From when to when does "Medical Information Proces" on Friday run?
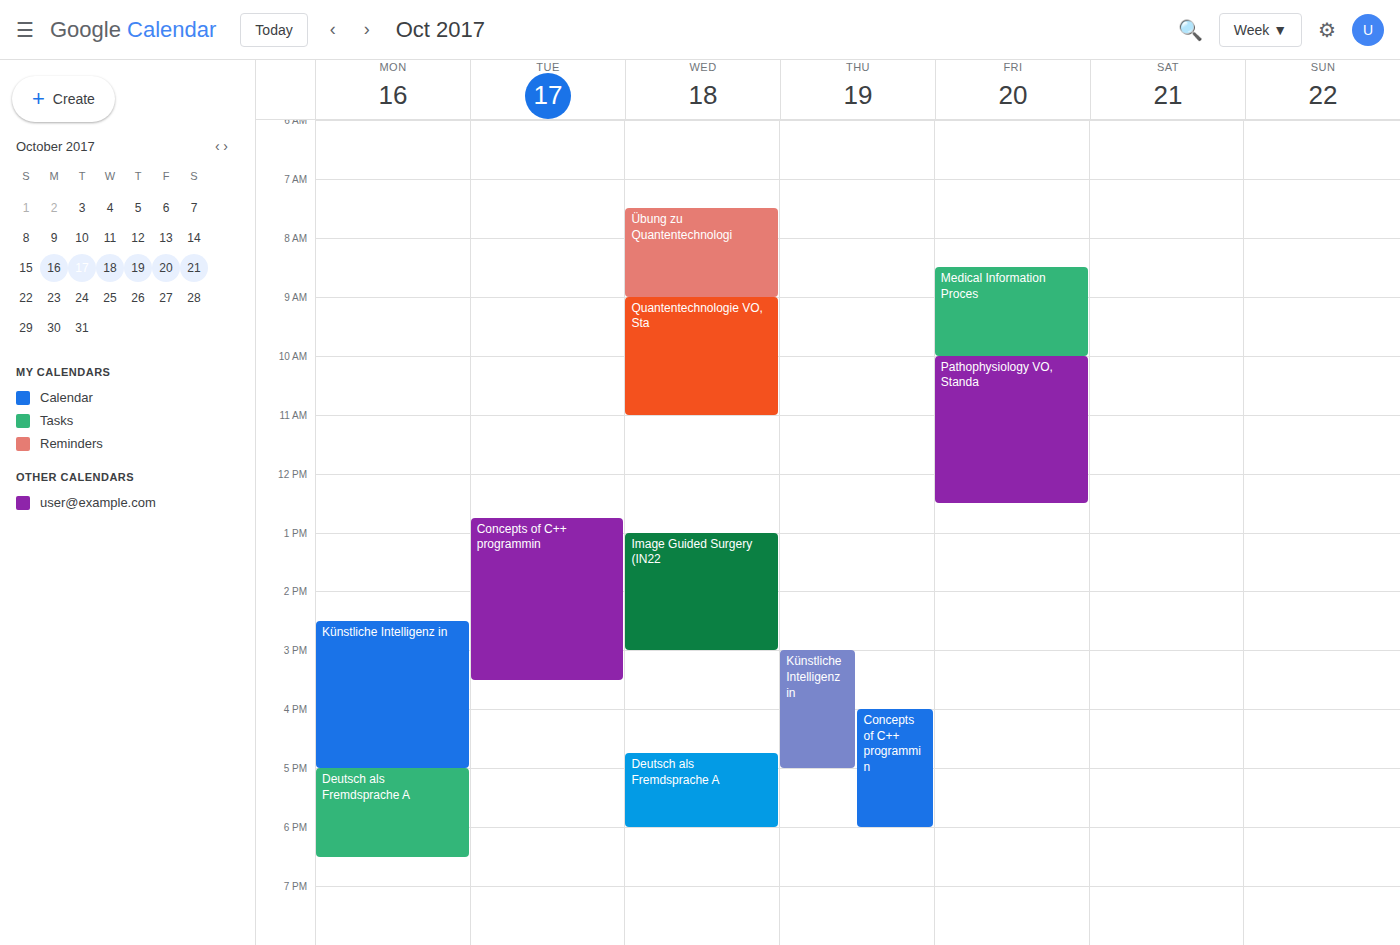
8:30 AM to 10:00 AM